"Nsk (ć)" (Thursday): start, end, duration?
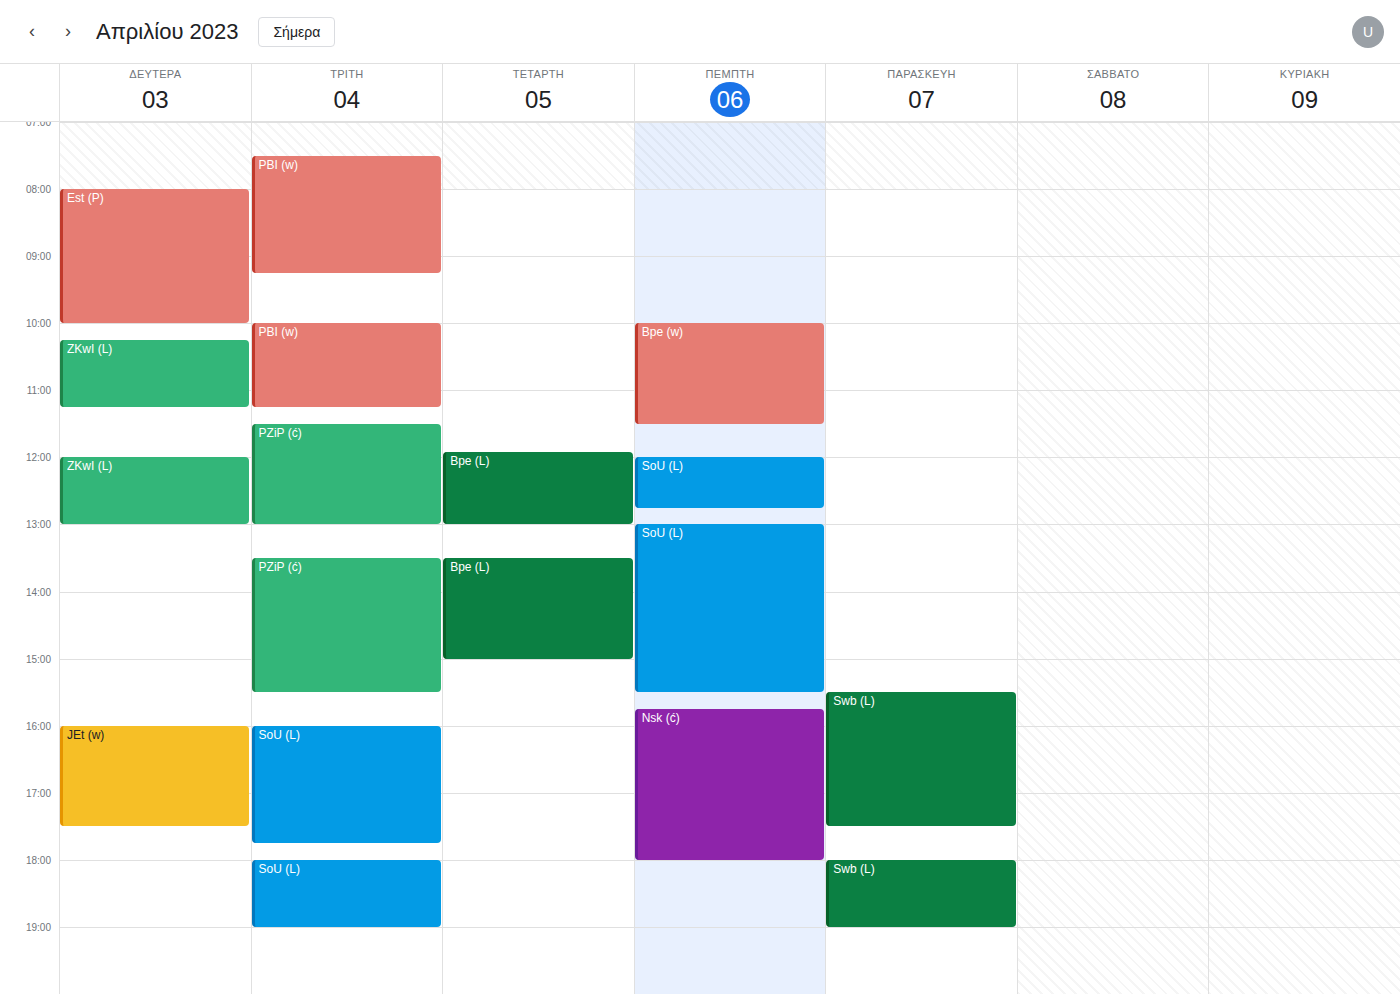
3:45 PM to 6:00 PM, 2 hours 15 minutes